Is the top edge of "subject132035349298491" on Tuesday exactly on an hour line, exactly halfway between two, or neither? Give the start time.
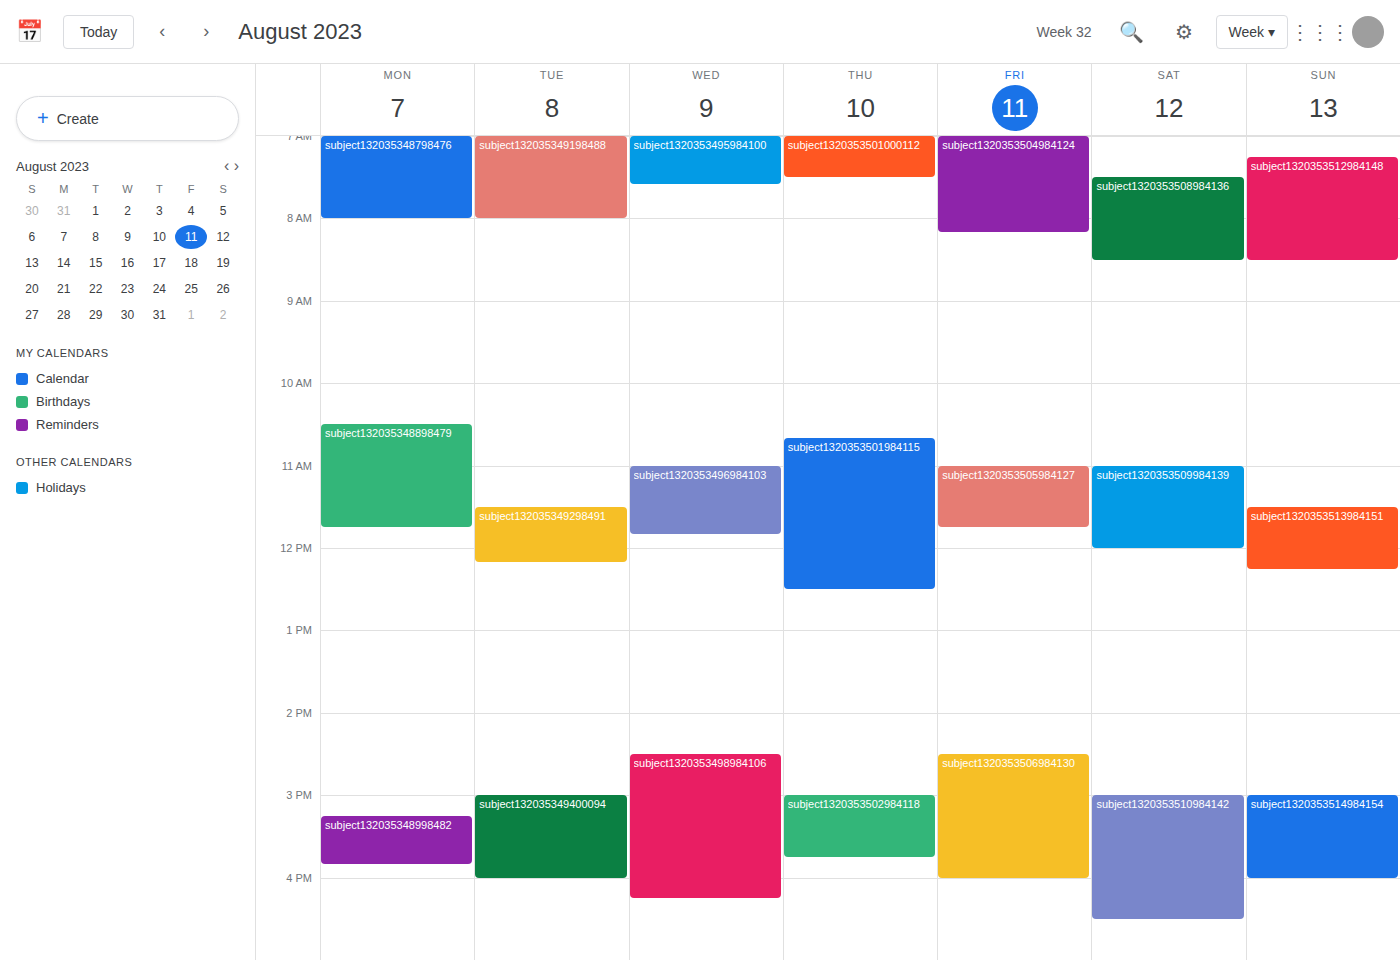
11:30 AM -- halfway between the 11 AM and 12 PM lines.